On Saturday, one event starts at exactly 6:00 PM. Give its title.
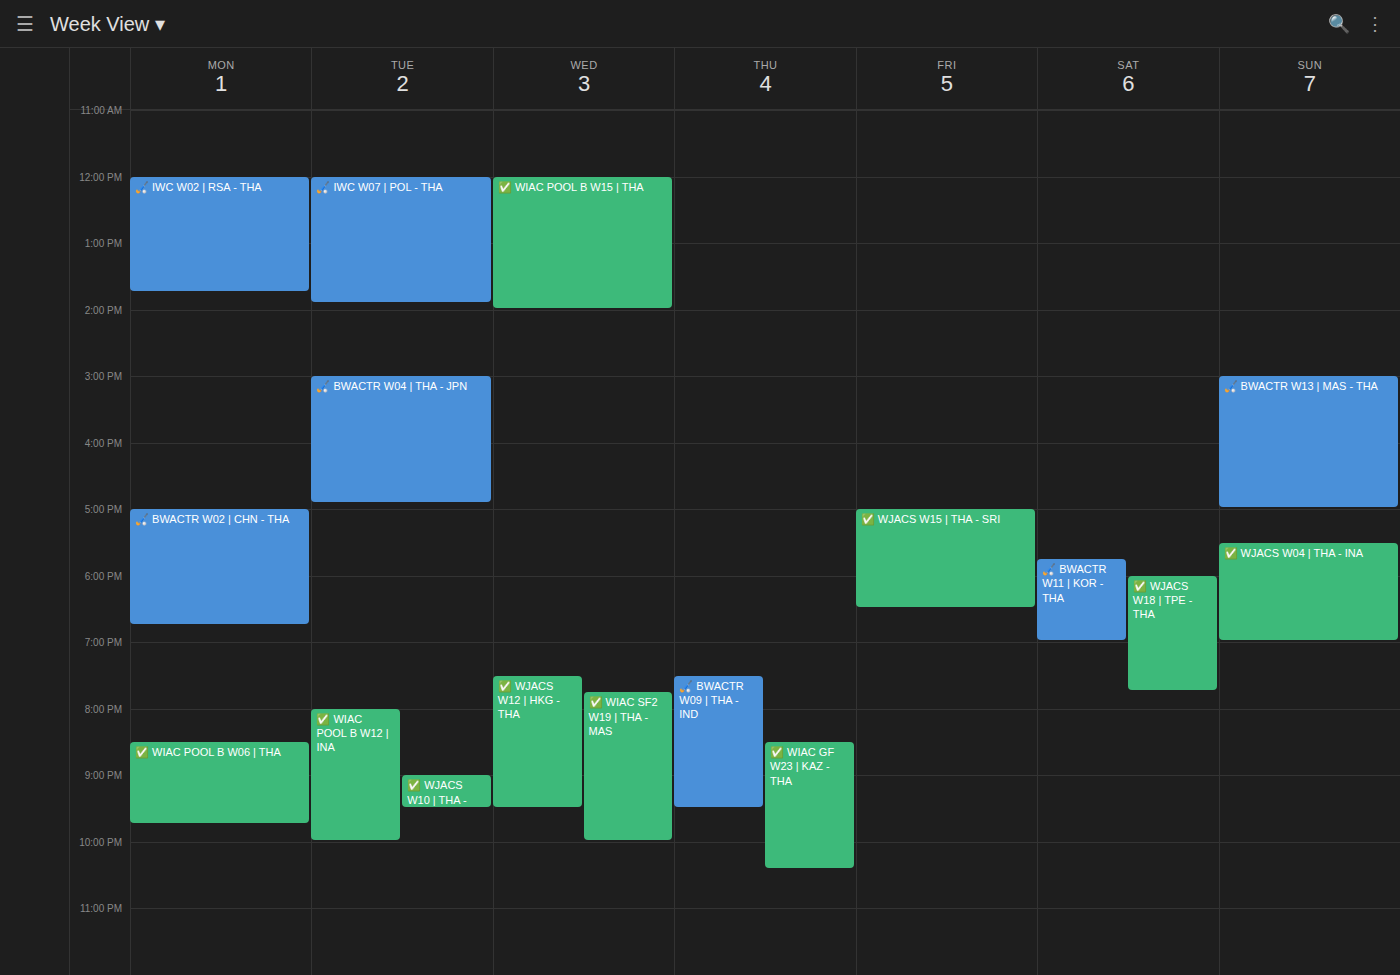
"✅ WJACS W18 | TPE - THA"